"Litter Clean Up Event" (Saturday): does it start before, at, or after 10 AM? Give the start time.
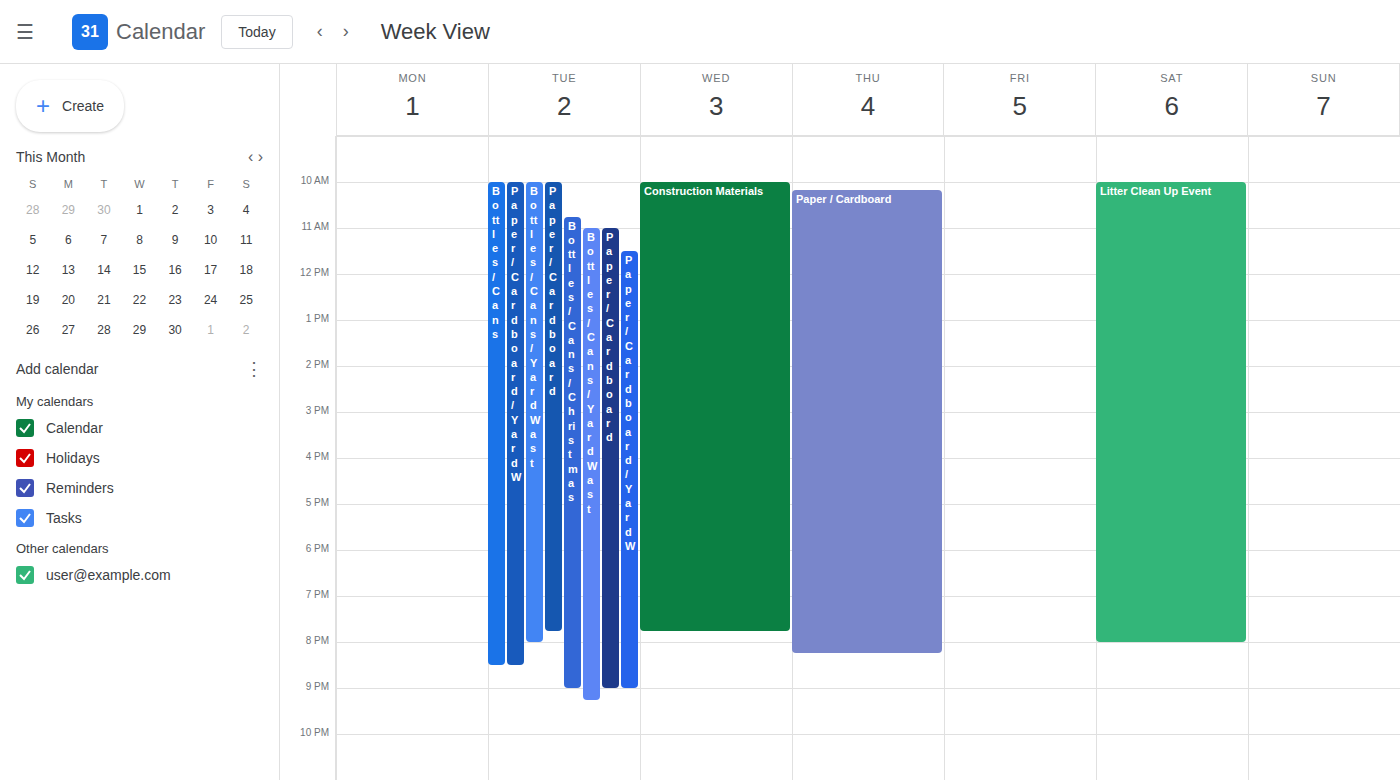
10:00 AM -- exactly at 10 AM, on the 10 AM line.